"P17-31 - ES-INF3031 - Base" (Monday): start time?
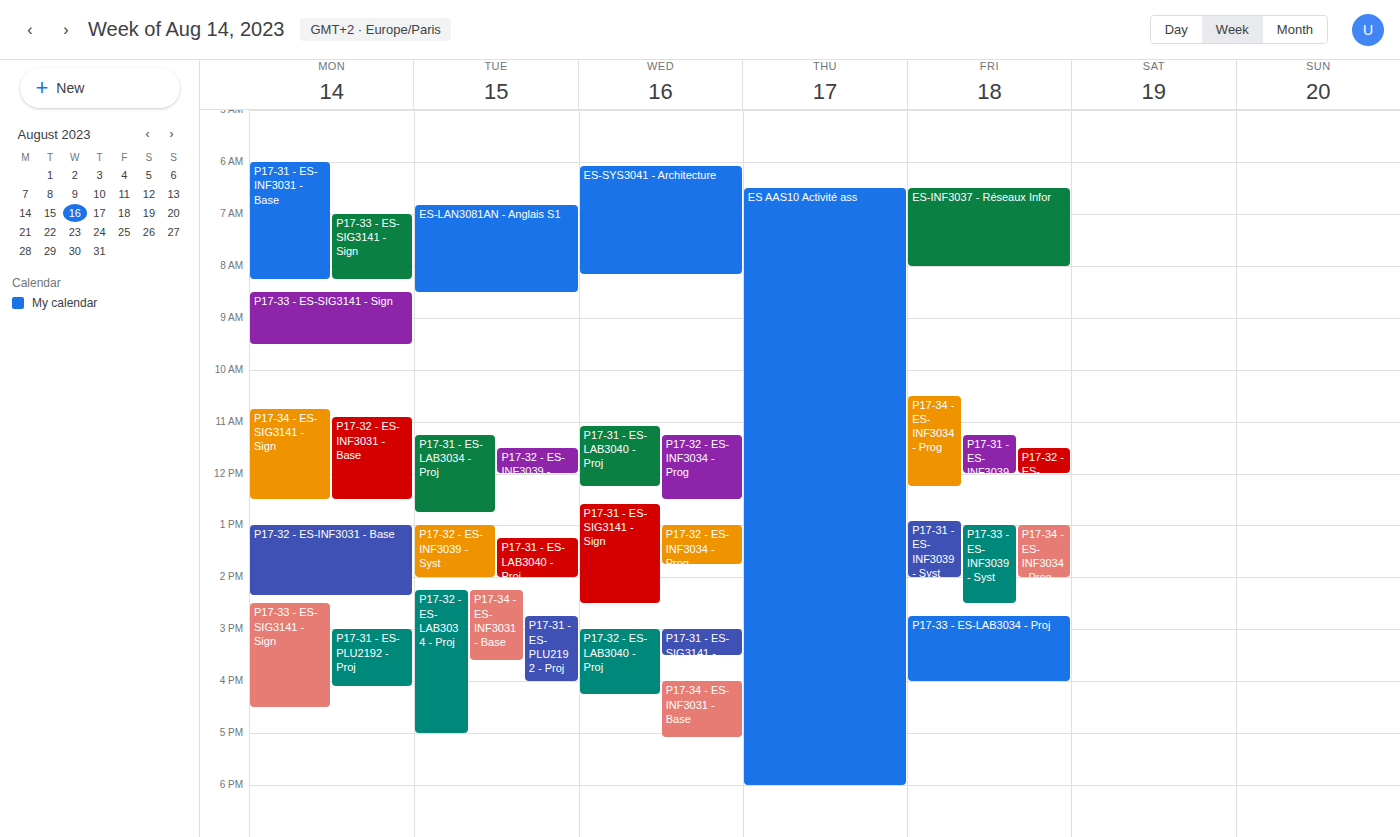
6:00 AM